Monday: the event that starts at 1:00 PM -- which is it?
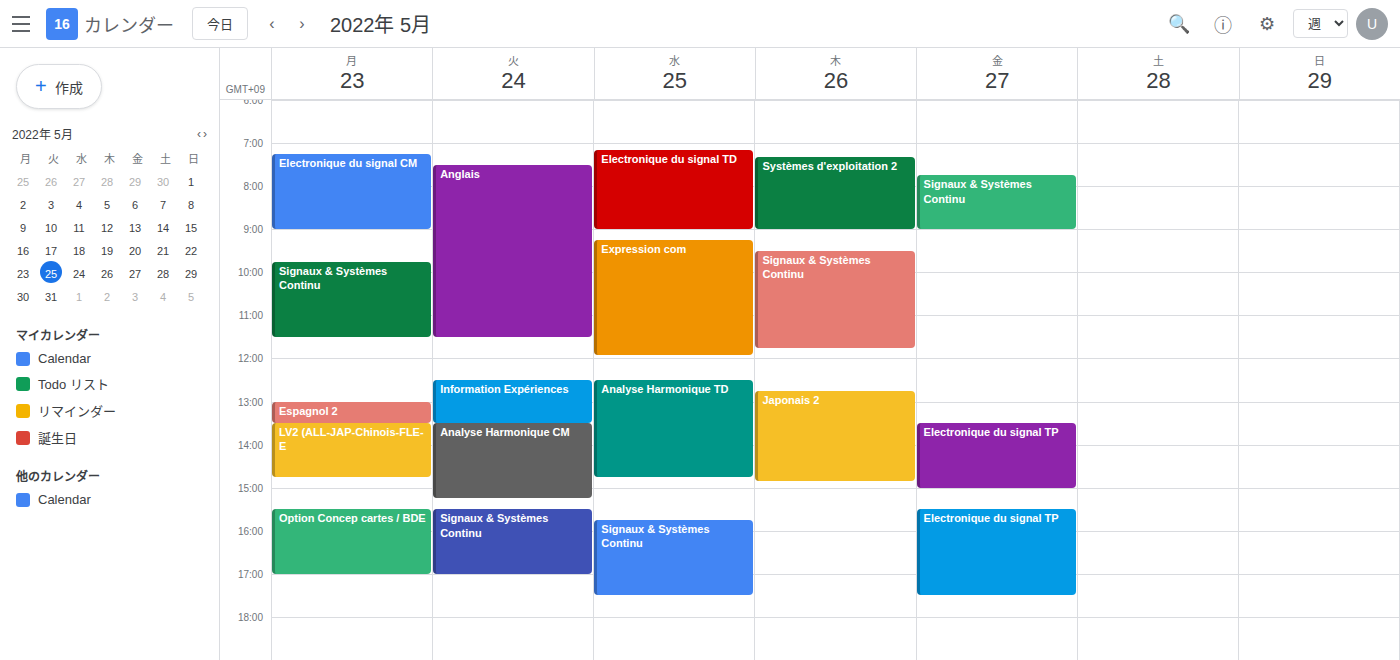
"Espagnol 2"